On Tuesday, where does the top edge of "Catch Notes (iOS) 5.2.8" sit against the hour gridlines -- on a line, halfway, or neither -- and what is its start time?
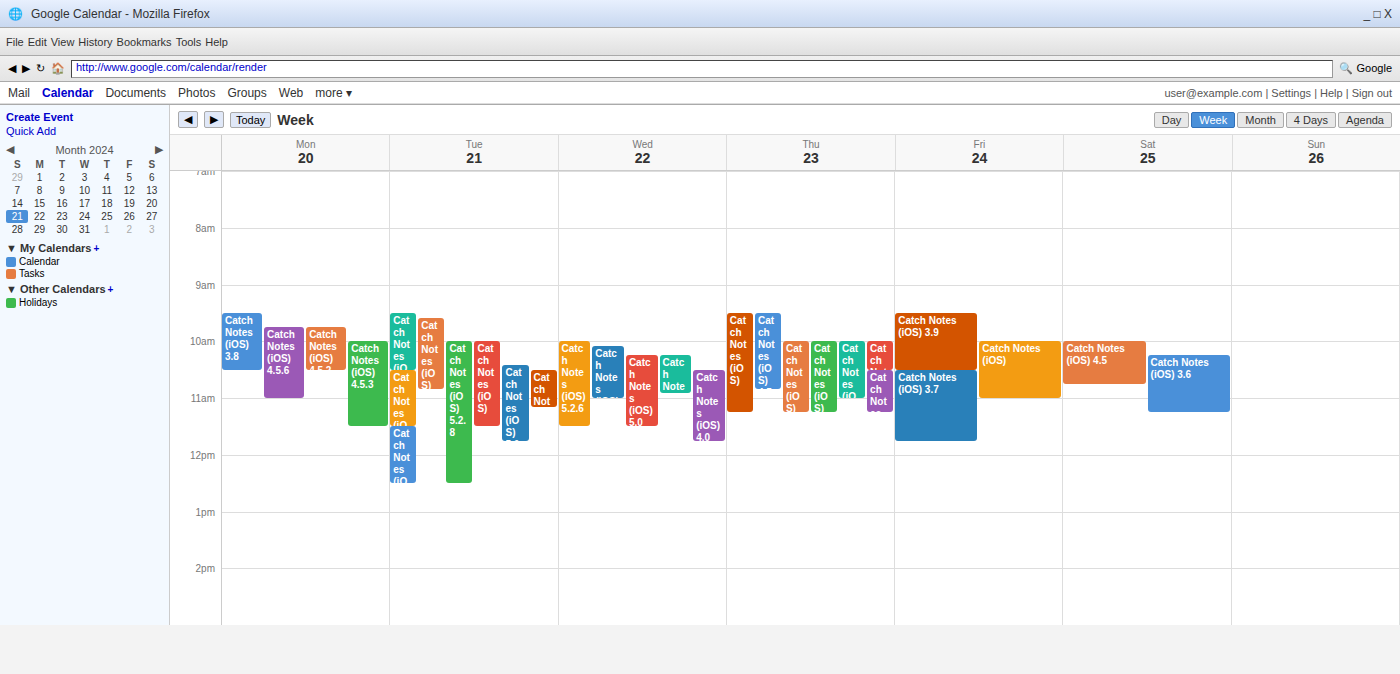
10:00 AM -- exactly on the 10 AM line.